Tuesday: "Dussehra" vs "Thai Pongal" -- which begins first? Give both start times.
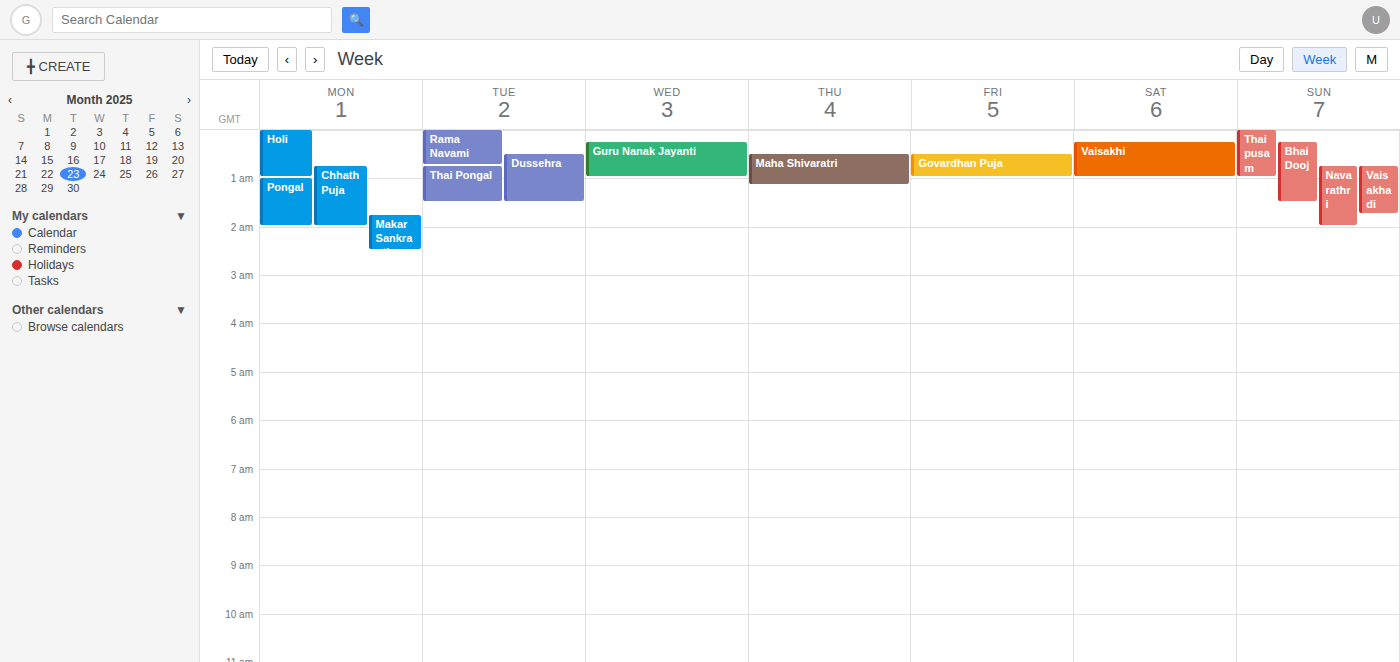
"Dussehra" 12:30 AM; "Thai Pongal" 12:45 AM.